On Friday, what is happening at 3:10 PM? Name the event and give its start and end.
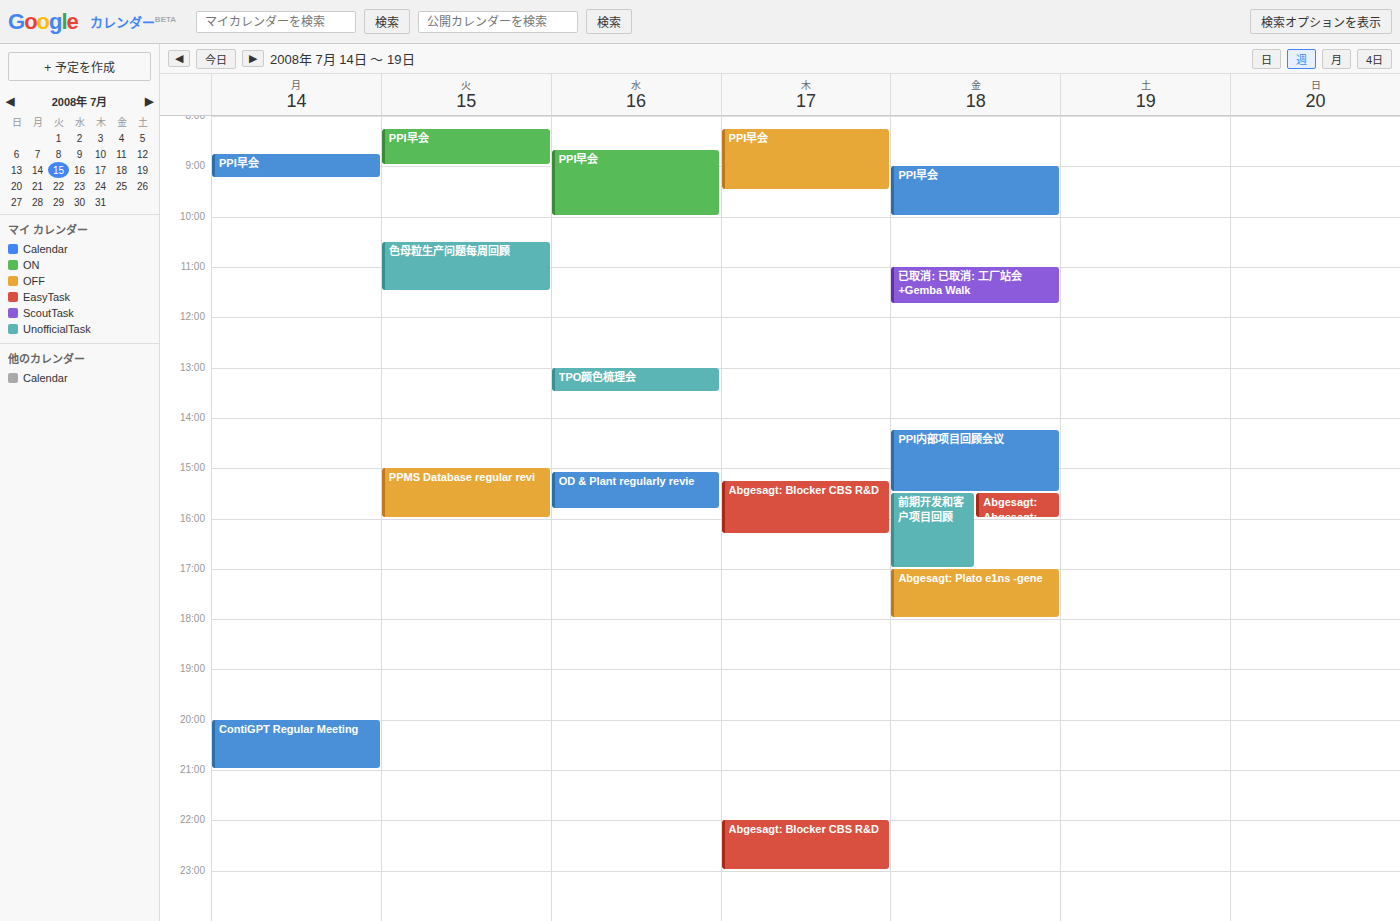
"PPI内部项目回顾会议", 2:15 PM to 3:30 PM